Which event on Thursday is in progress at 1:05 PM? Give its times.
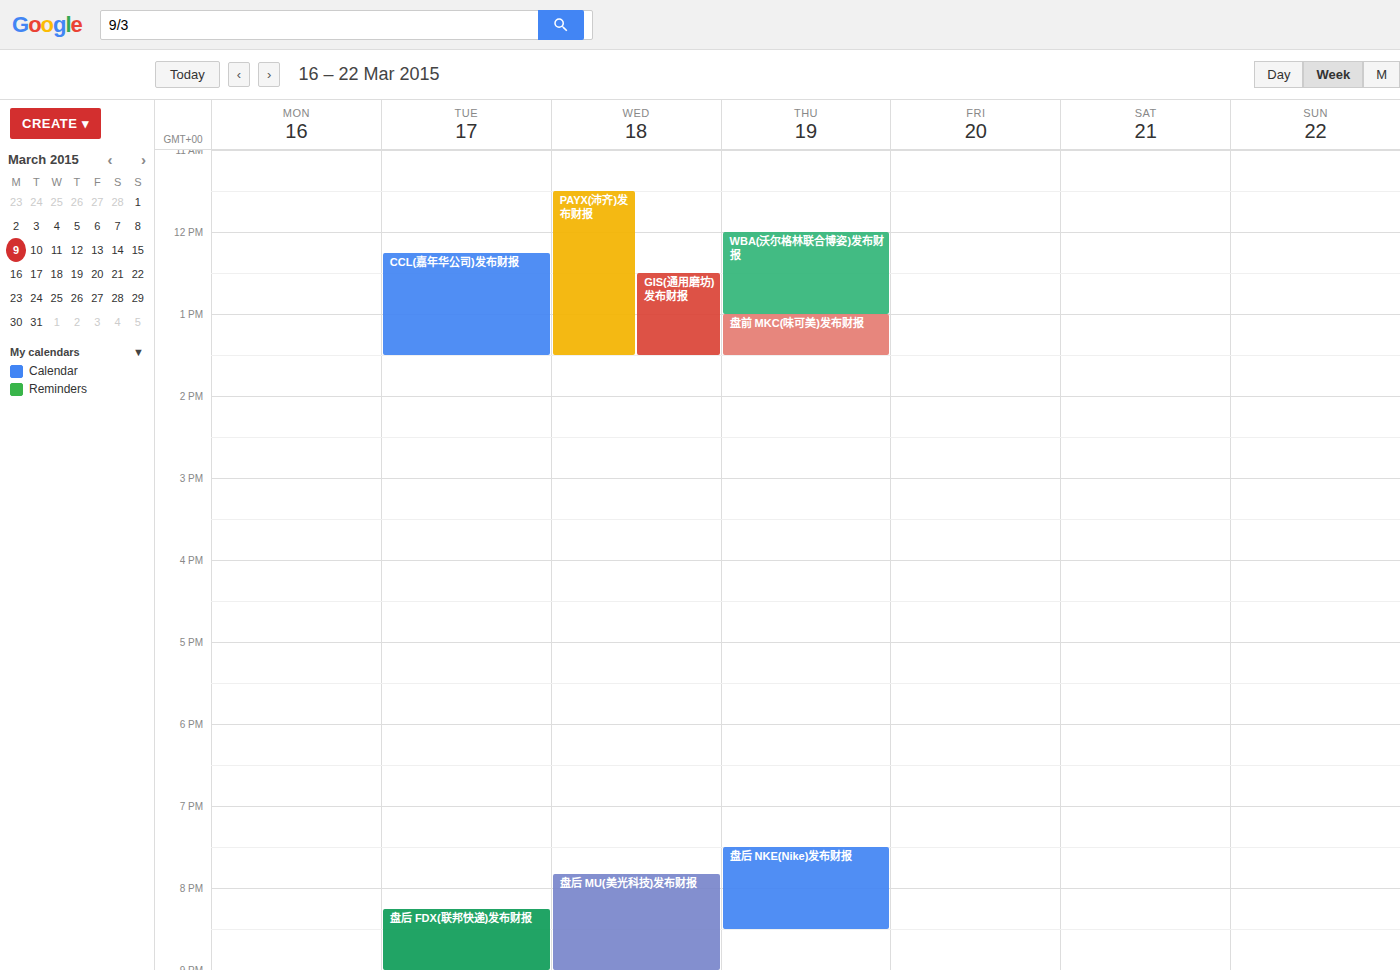
"盘前 MKC(味可美)发布财报", 1:00 PM to 1:30 PM